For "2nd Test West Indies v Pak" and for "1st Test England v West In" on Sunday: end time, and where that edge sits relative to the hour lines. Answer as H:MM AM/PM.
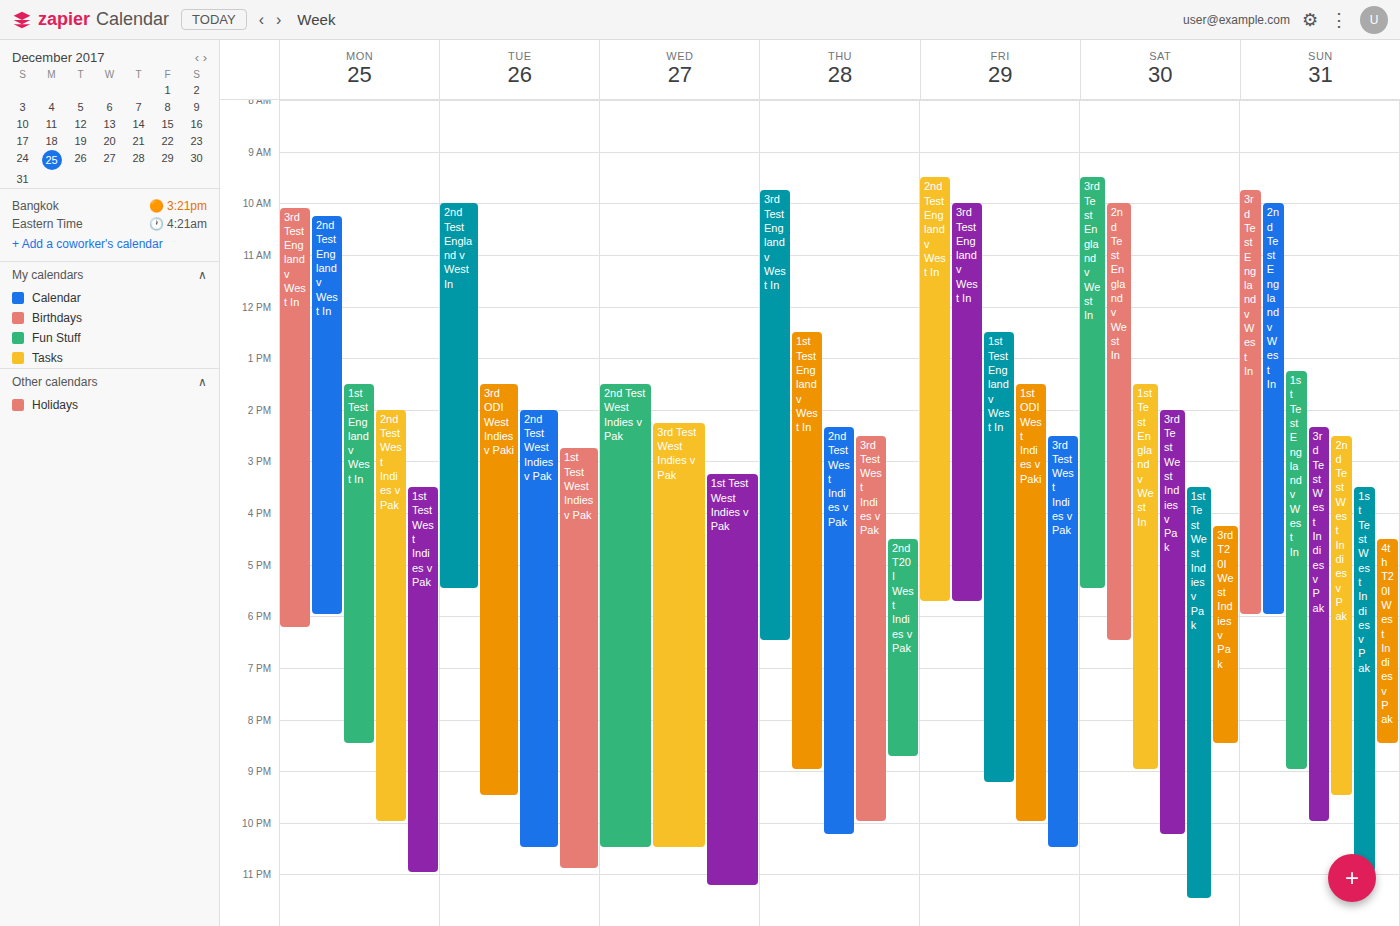
"2nd Test West Indies v Pak": 9:30 PM, halfway between the 9 PM and 10 PM lines. "1st Test England v West In": 9:00 PM, exactly on the 9 PM line.